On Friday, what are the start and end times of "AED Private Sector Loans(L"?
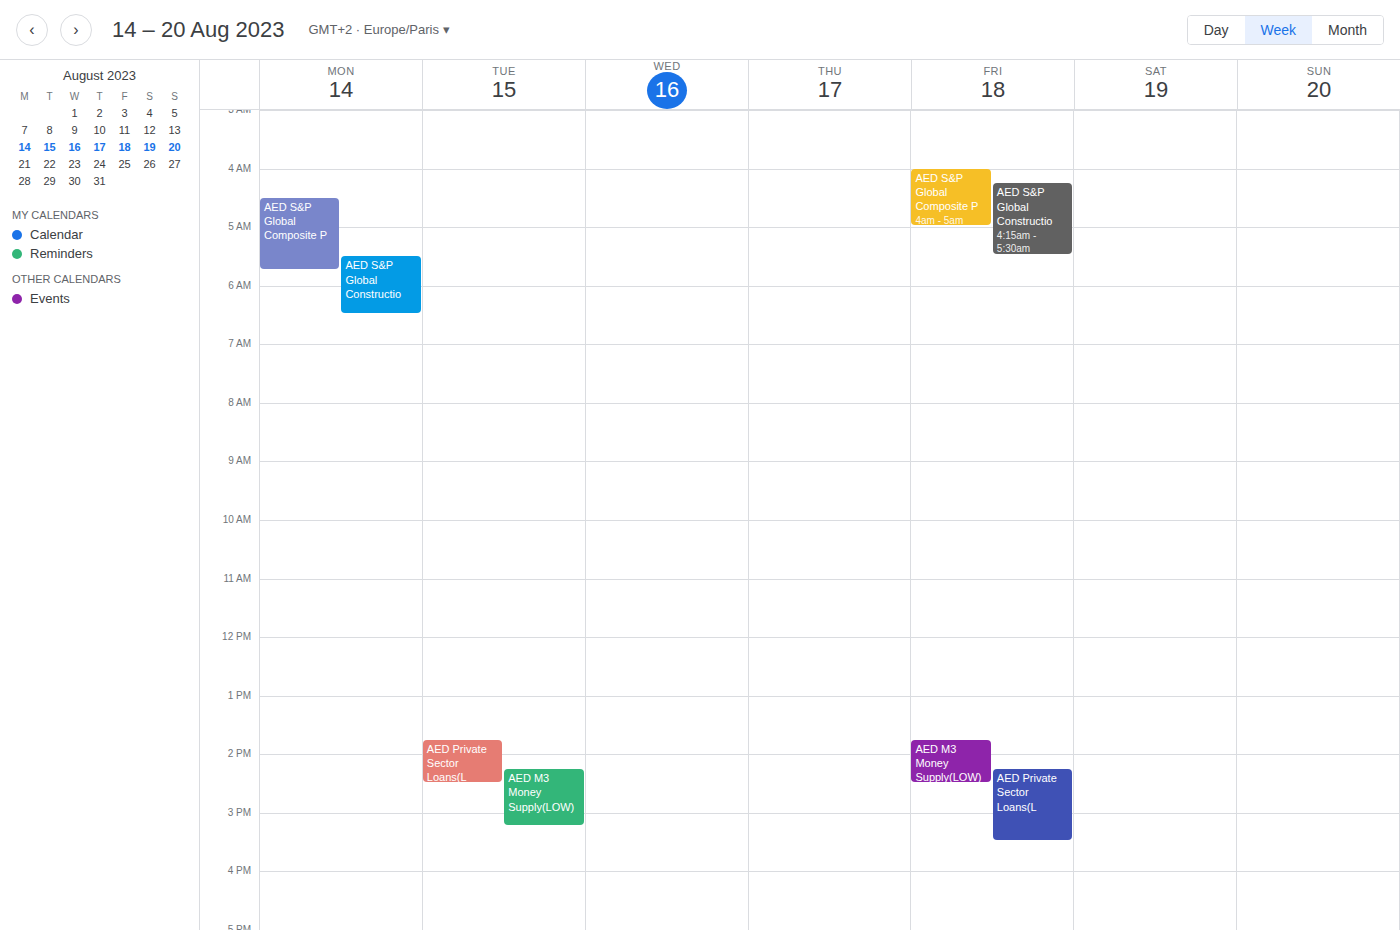
2:15 PM to 3:30 PM